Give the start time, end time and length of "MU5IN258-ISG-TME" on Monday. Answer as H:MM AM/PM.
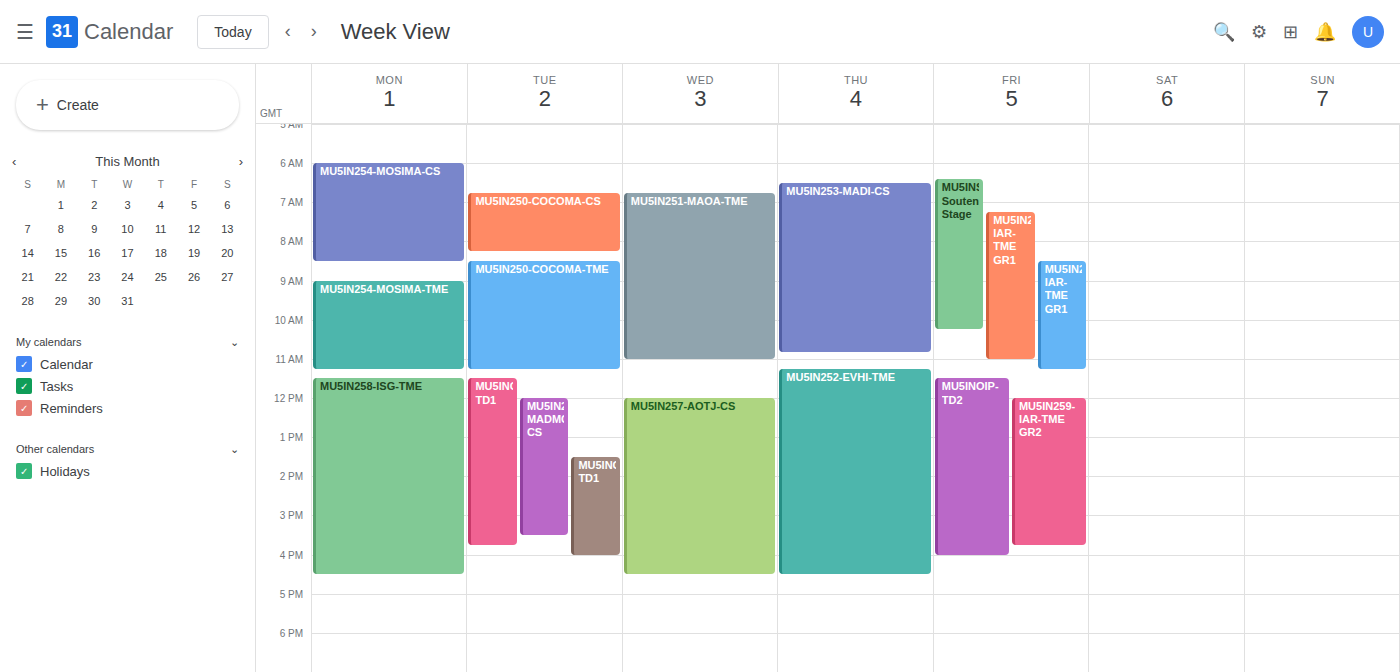
11:30 AM to 4:30 PM, 5 hours